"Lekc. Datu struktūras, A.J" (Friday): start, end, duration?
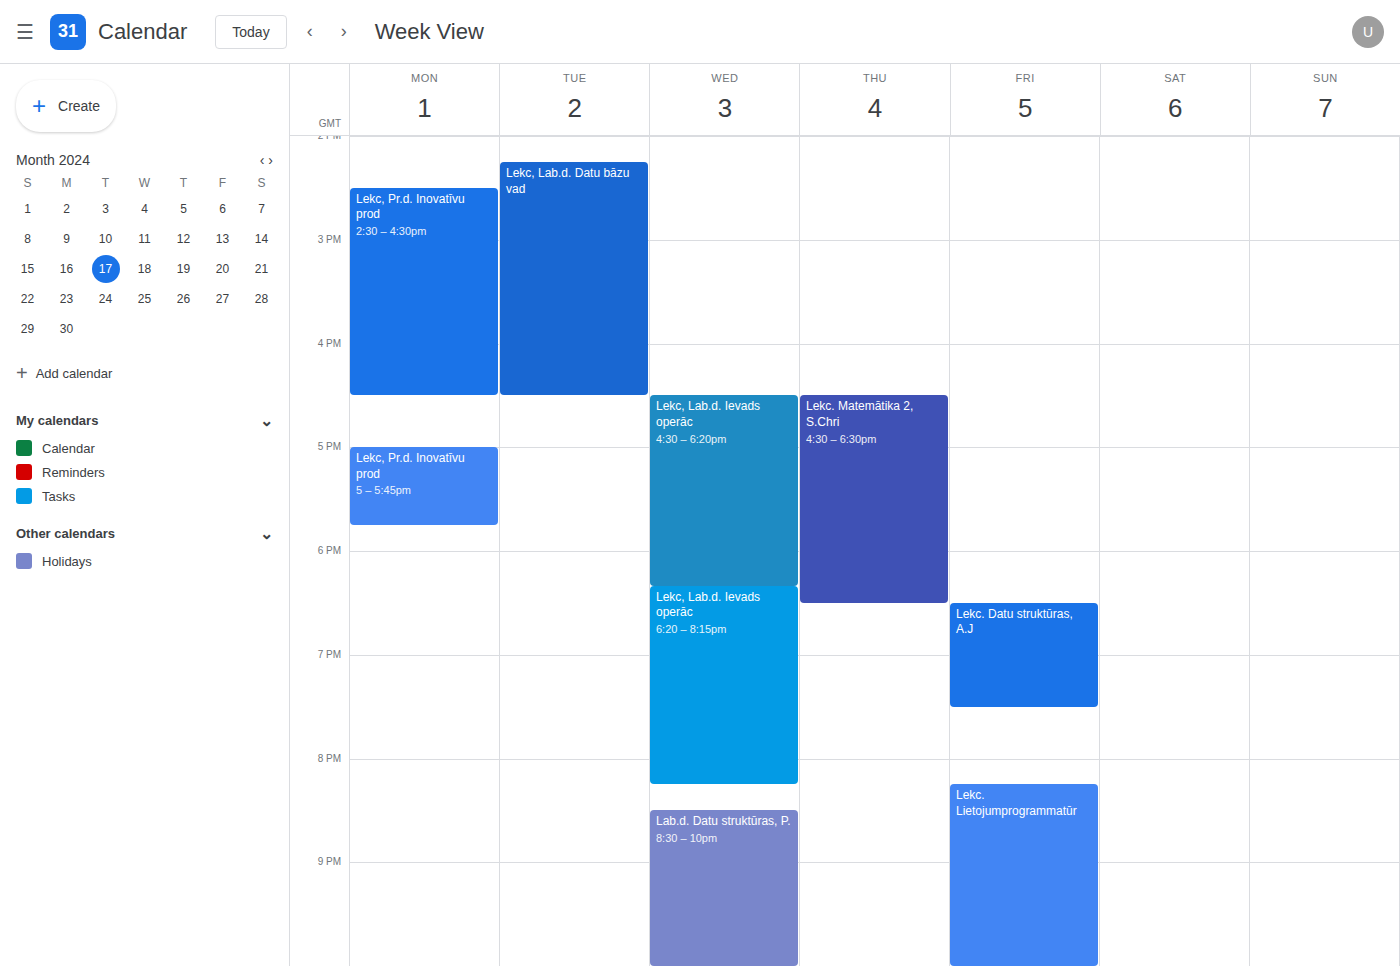
6:30 PM to 7:30 PM, 1 hour